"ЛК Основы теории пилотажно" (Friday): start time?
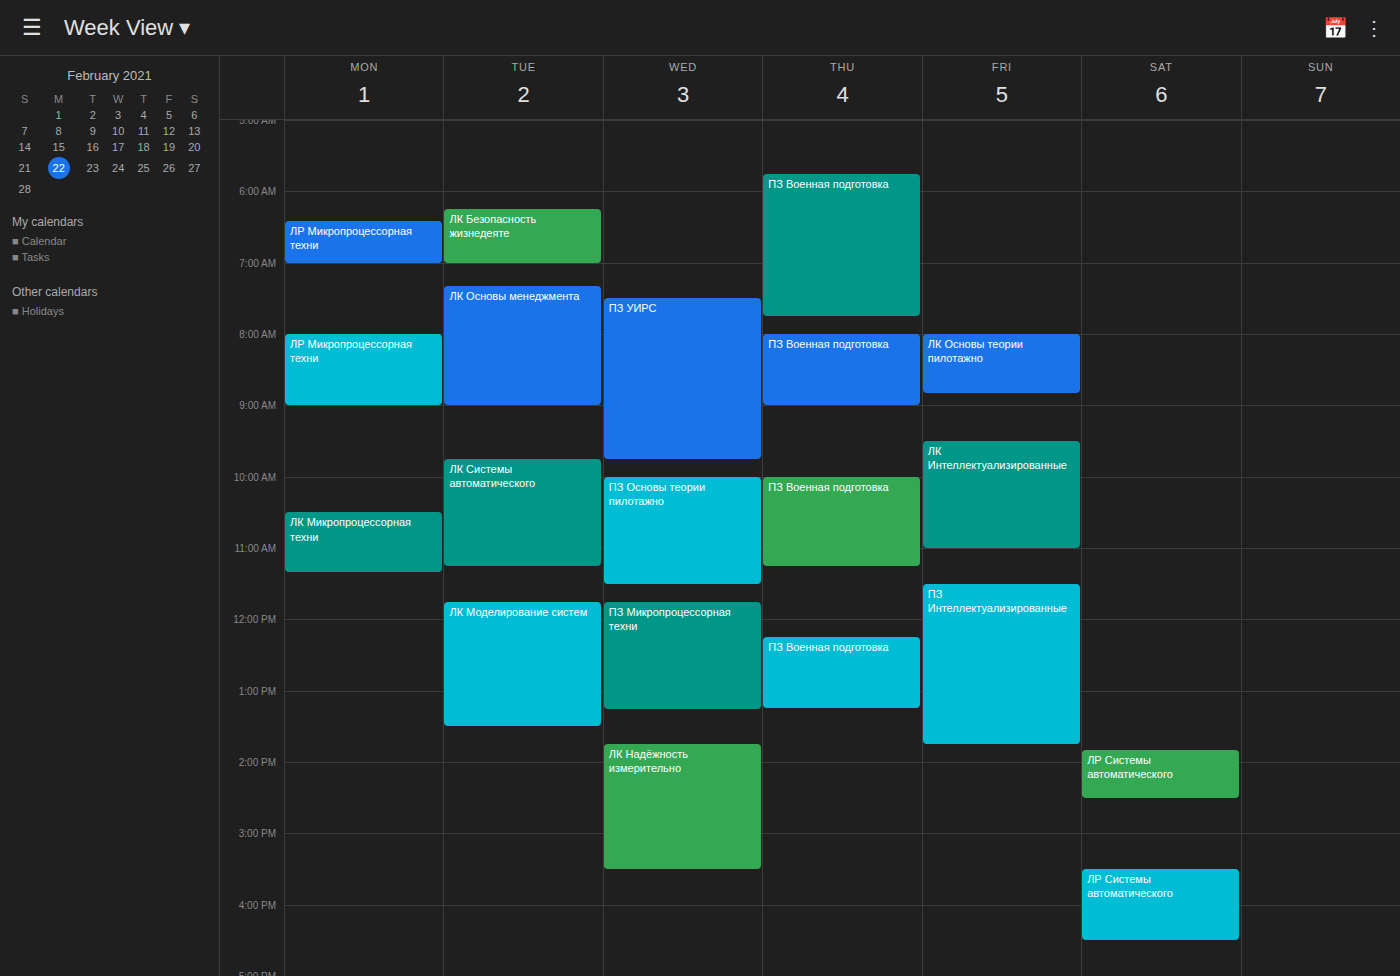
8:00 AM